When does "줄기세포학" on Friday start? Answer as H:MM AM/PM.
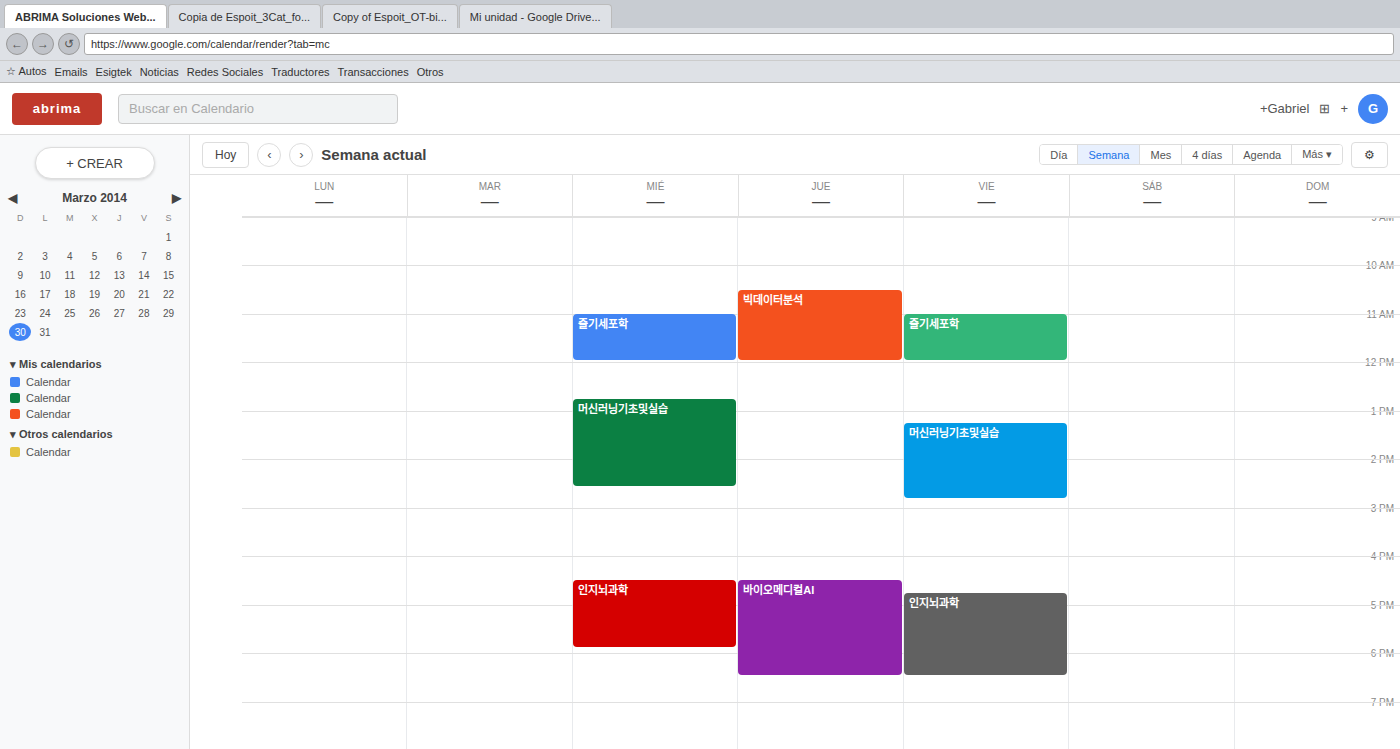
11:00 AM